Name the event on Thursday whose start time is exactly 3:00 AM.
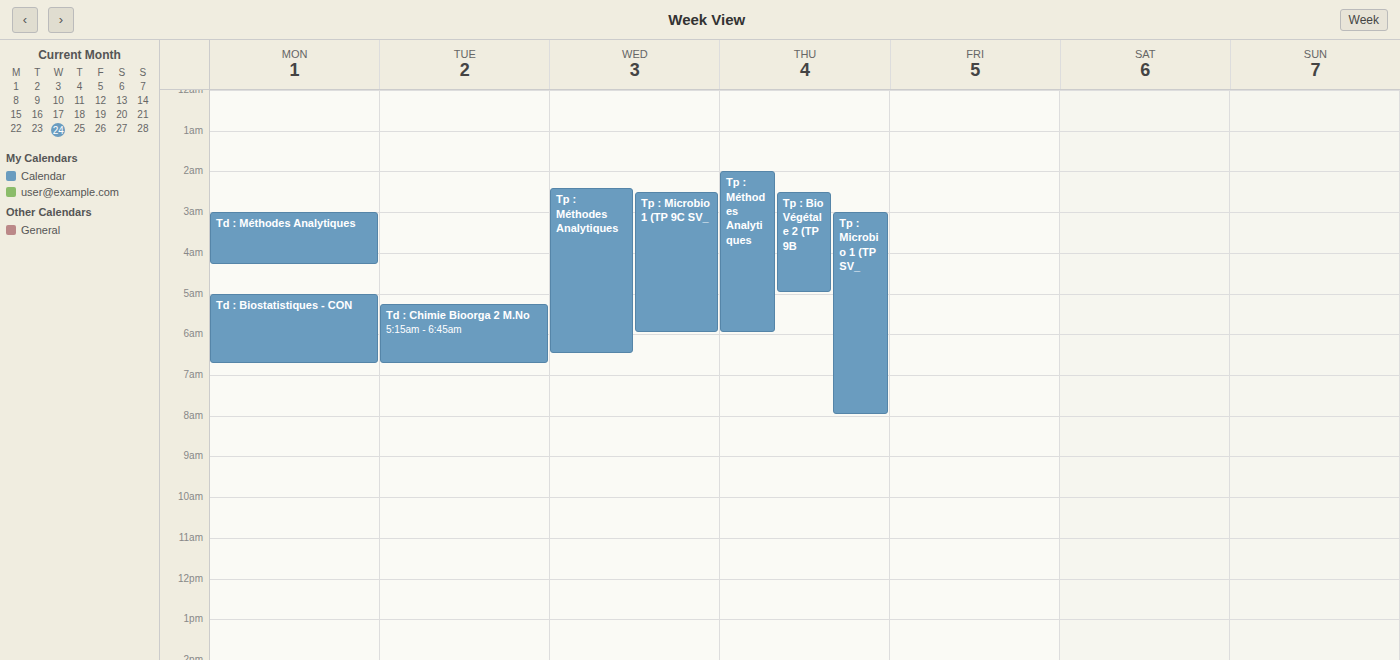
"Tp : Microbio 1 (TP SV_"